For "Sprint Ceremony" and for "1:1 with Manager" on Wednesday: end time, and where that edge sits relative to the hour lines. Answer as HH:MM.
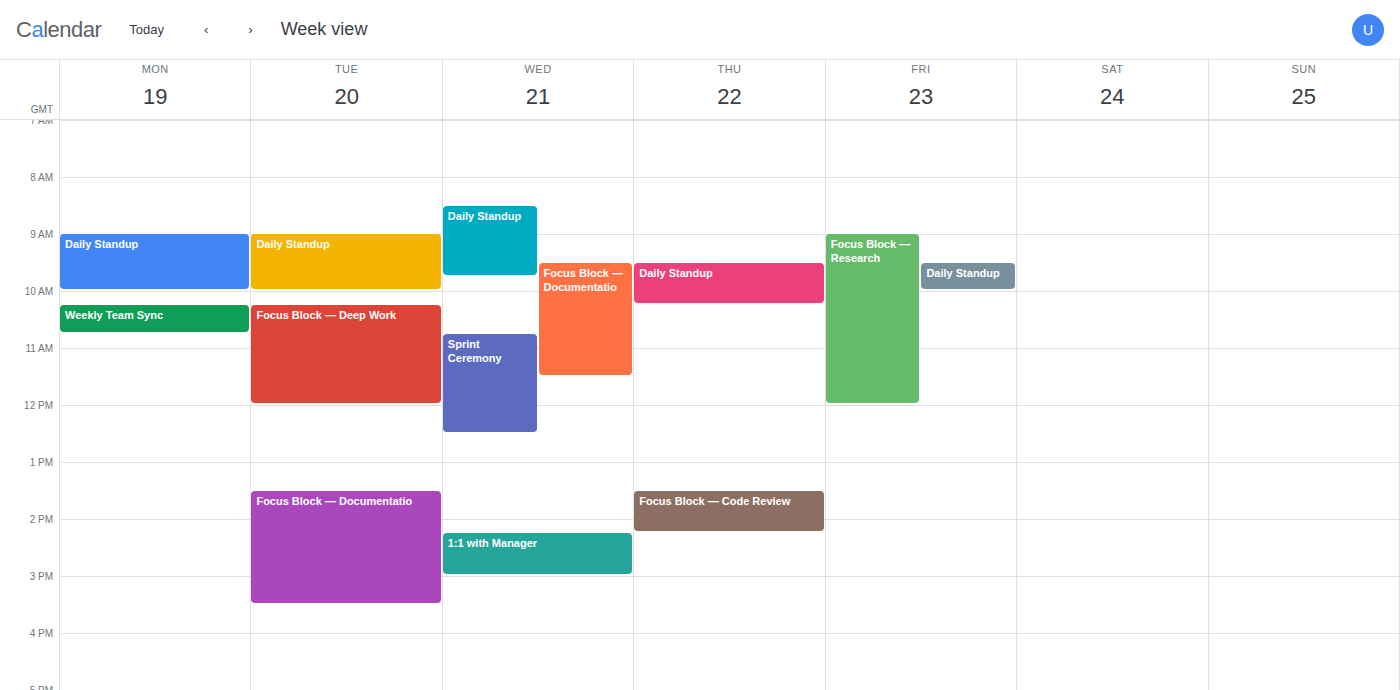
"Sprint Ceremony": 12:30, halfway between the 12:00 and 13:00 lines. "1:1 with Manager": 15:00, exactly on the 15:00 line.